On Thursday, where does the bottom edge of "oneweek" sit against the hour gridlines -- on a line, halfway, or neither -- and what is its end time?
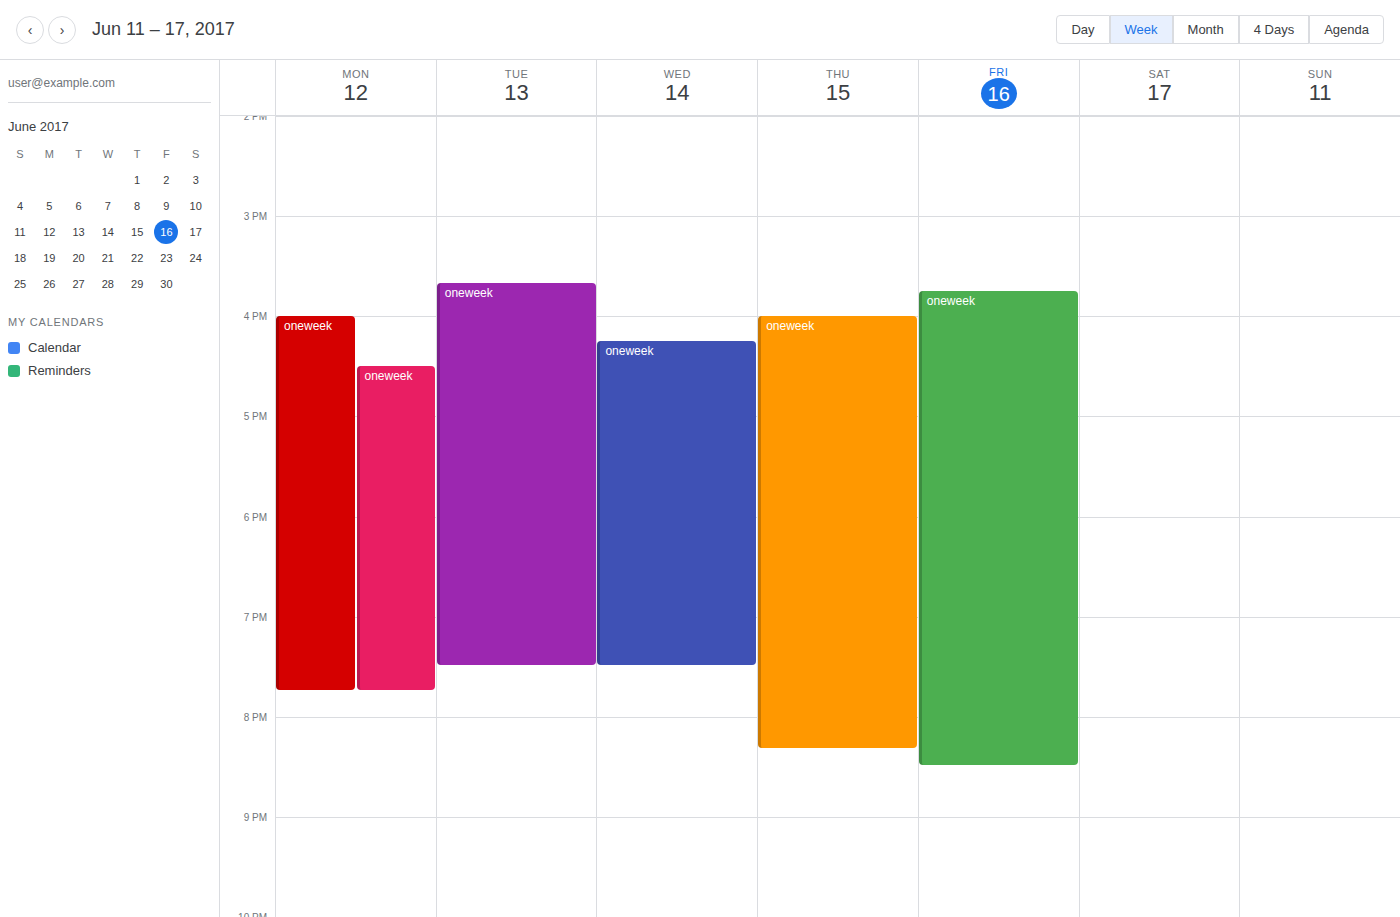
8:20 PM -- neither: 20 minutes below the 8 PM line and 40 minutes above the 9 PM line.